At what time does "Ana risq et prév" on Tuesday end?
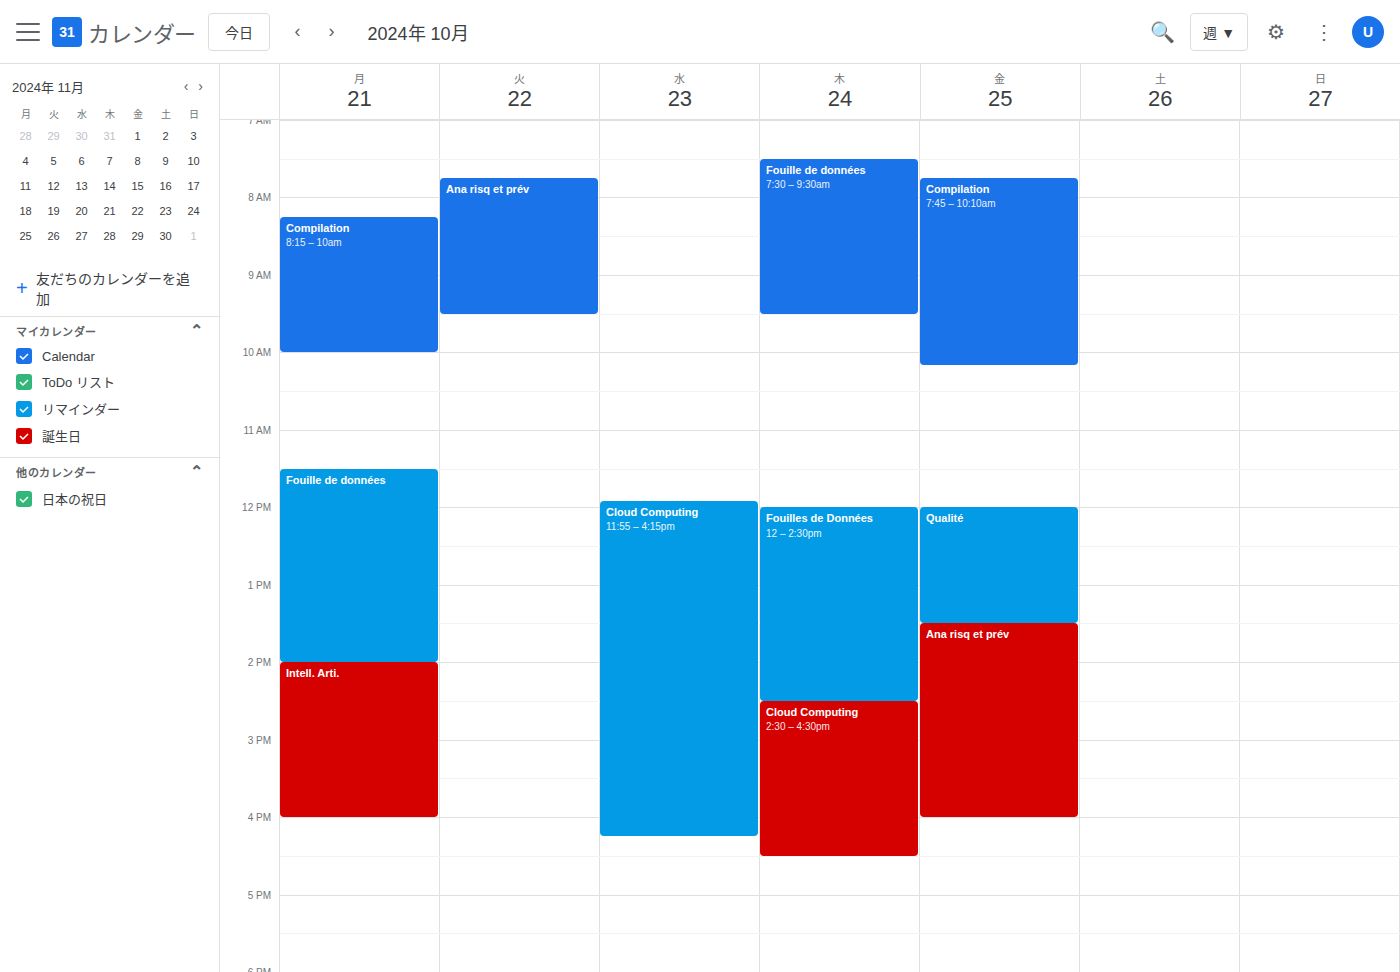
9:30 AM